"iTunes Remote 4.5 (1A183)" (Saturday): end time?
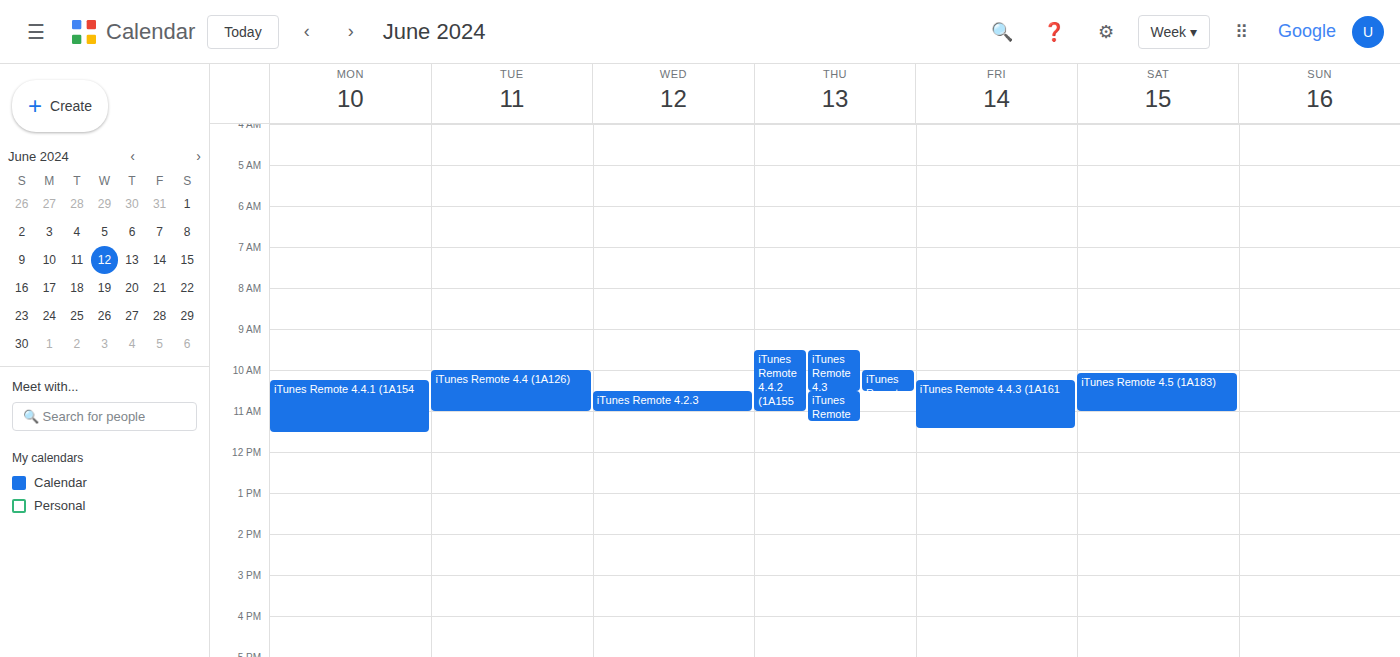
11:00 AM